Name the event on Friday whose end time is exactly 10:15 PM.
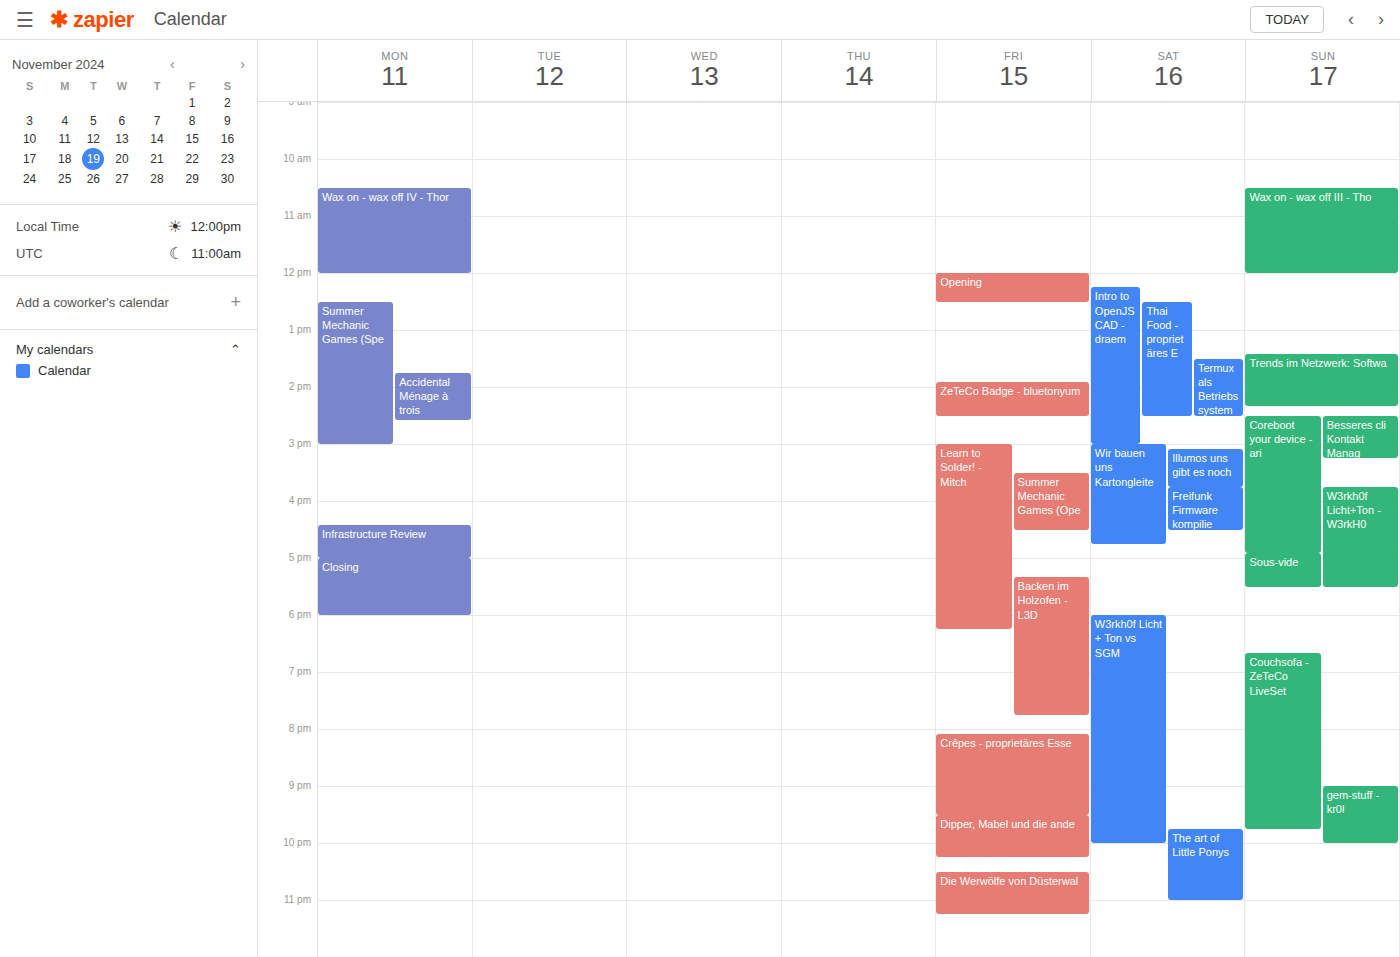
"Dipper, Mabel und die ande"